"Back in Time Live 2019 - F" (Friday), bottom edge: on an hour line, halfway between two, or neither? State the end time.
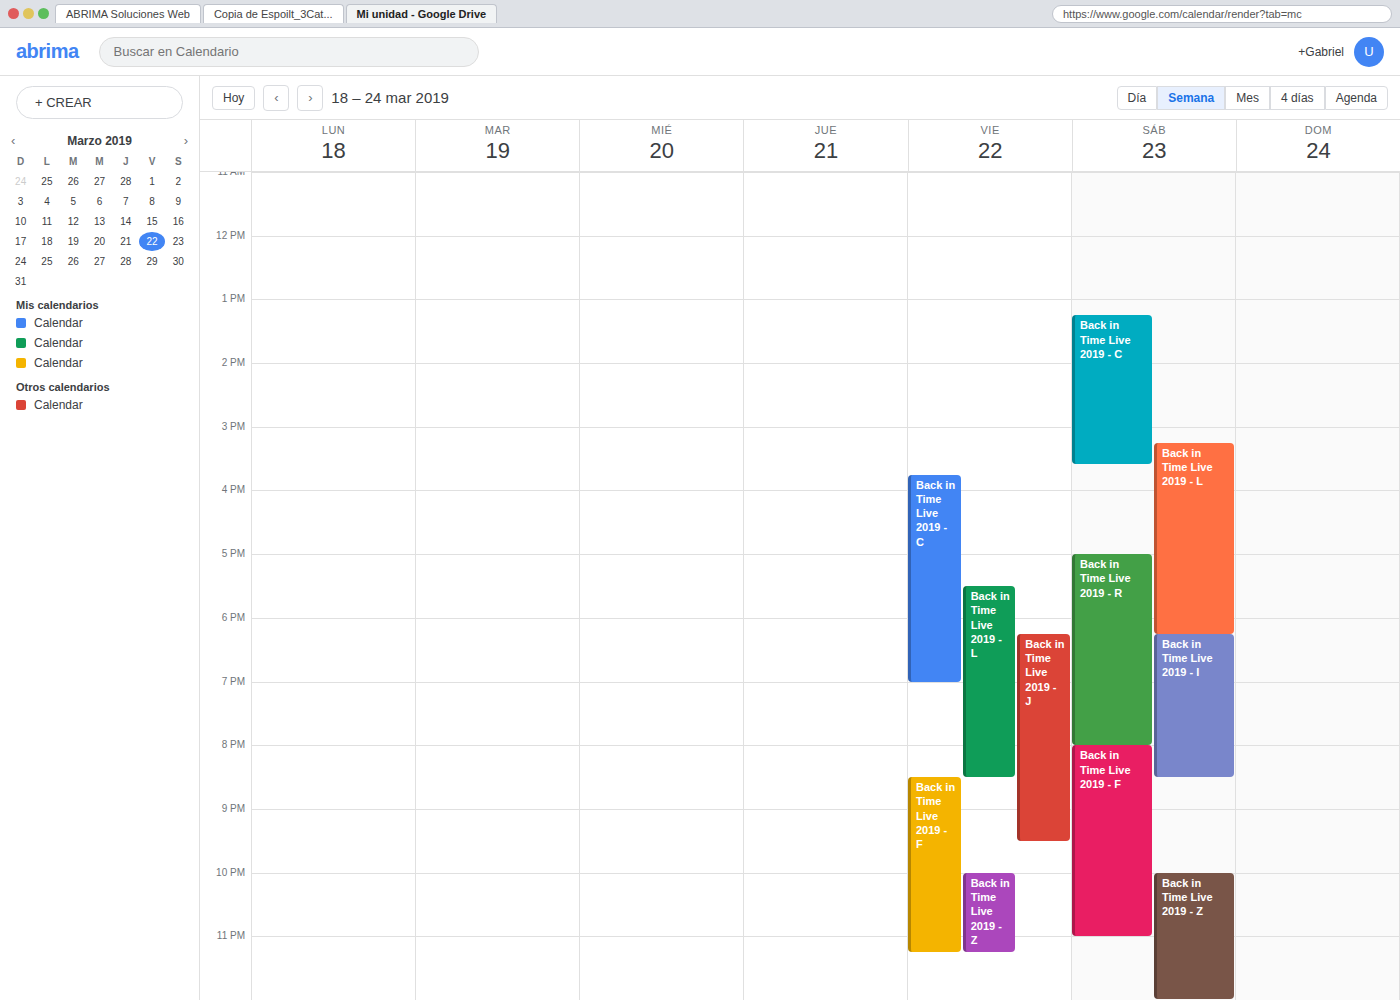
11:15 PM -- neither: a quarter of the way from the 11 PM line to the 12 AM line.